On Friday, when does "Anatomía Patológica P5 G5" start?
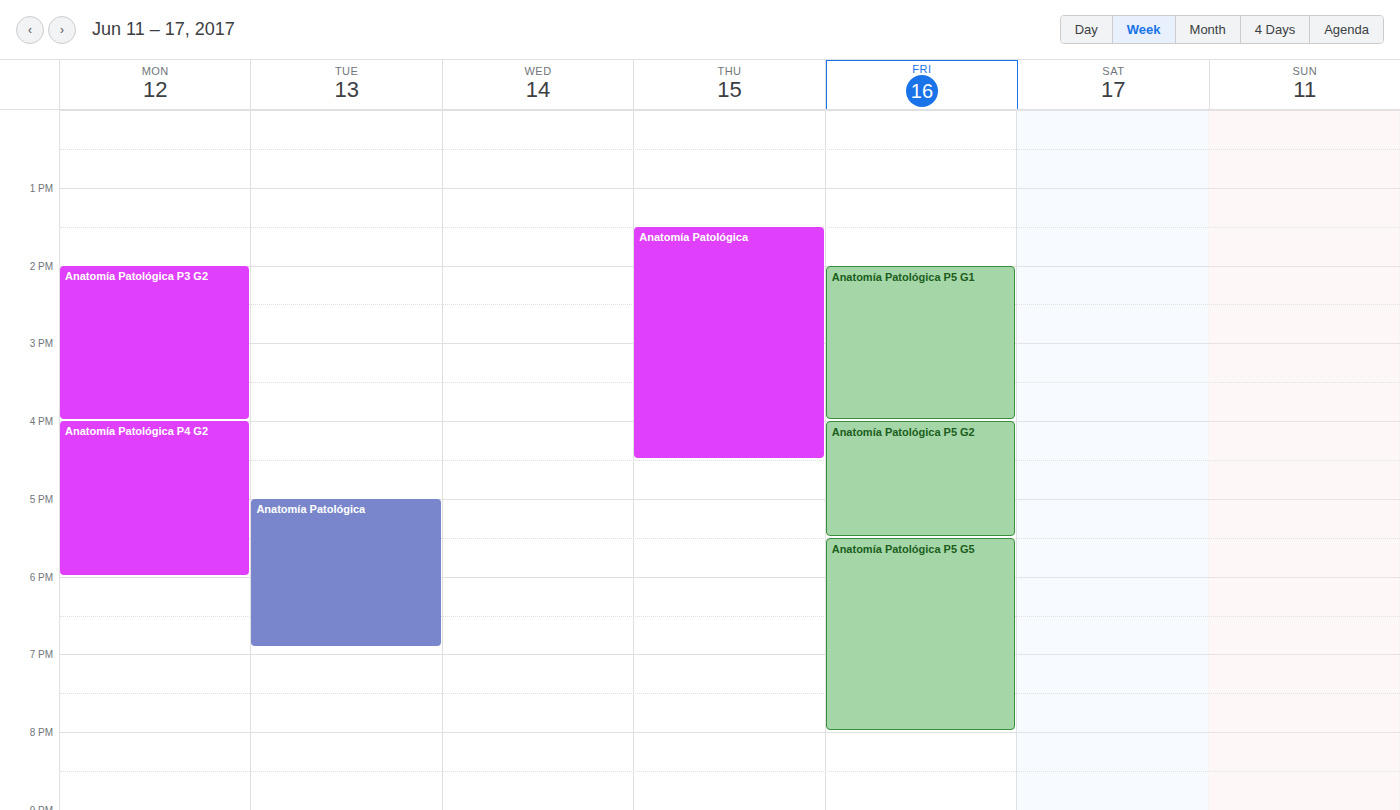
5:30 PM